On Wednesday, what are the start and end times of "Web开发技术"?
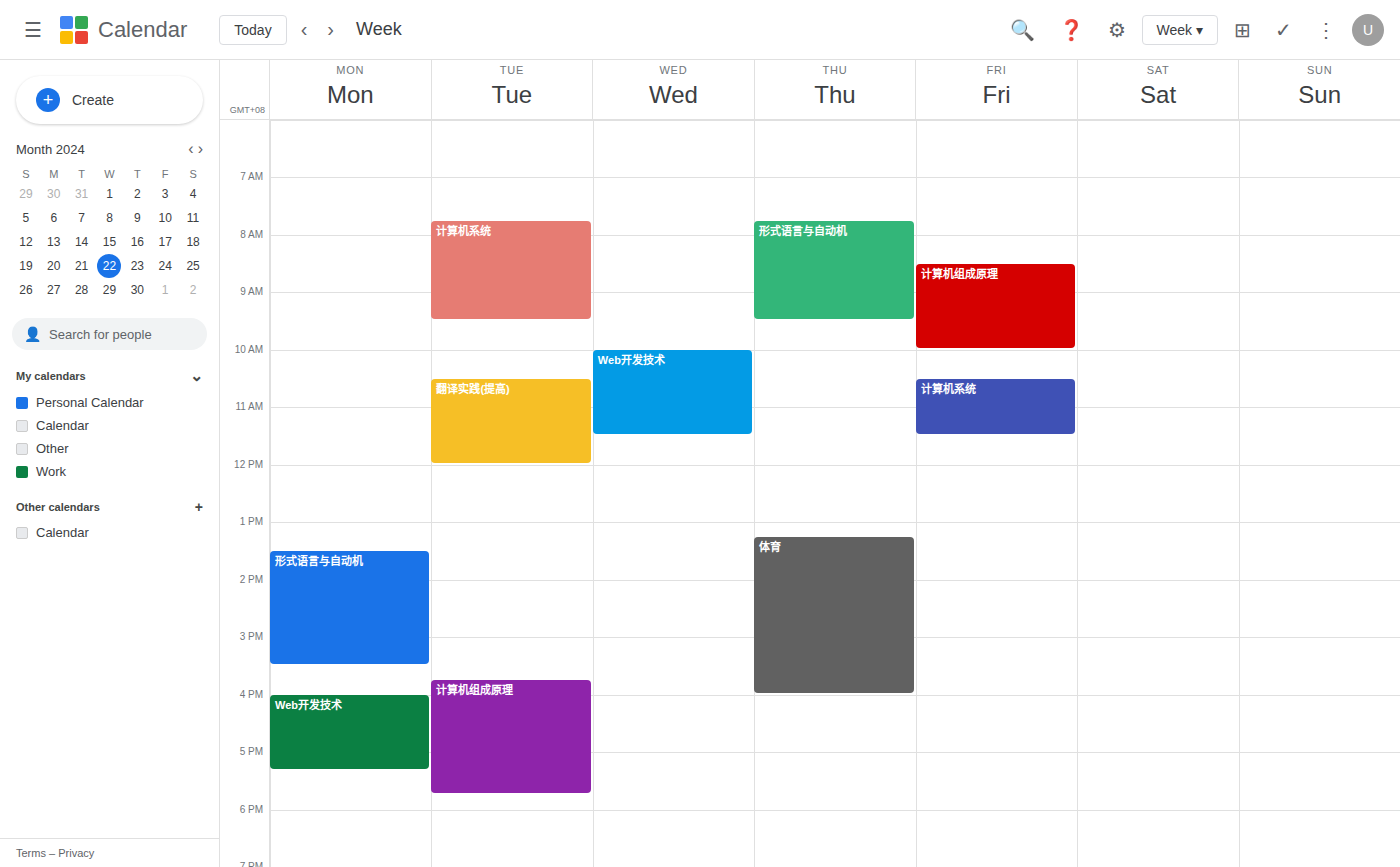
10:00 AM to 11:30 AM